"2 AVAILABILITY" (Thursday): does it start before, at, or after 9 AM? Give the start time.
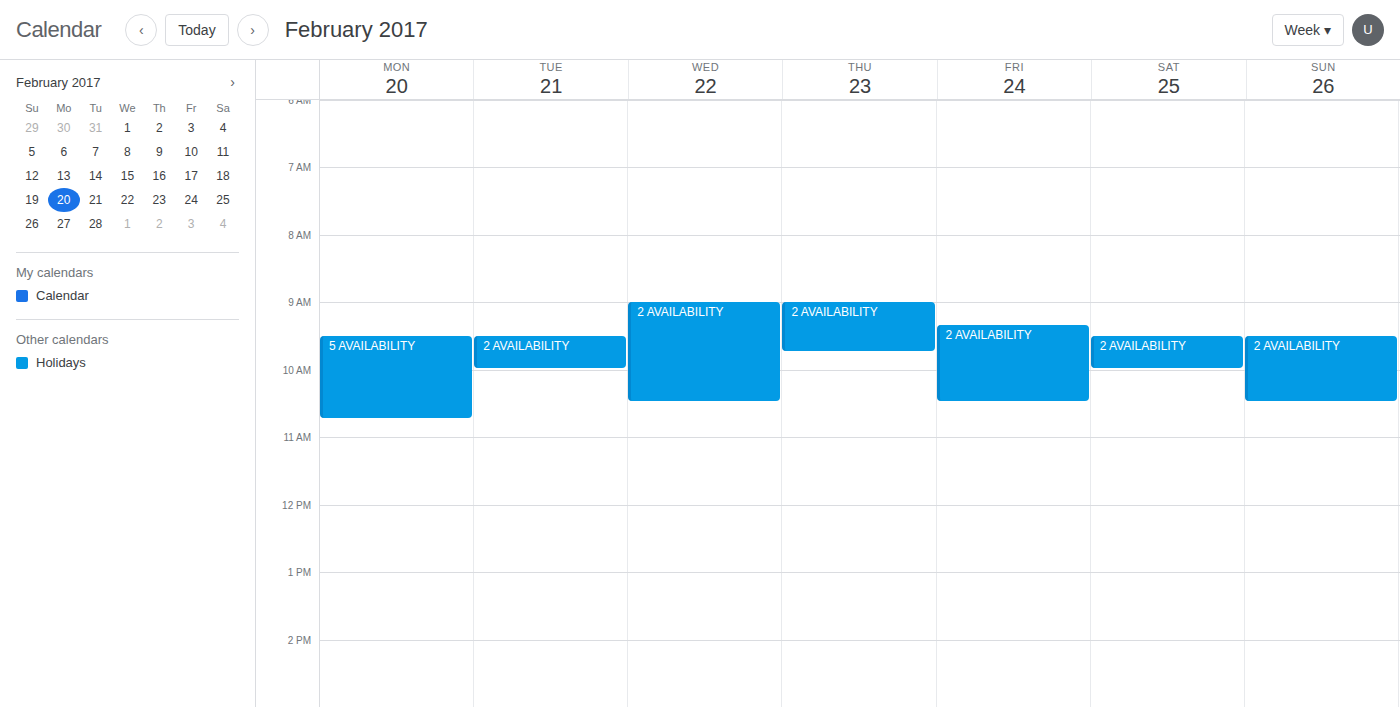
9:00 AM -- exactly at 9 AM, on the 9 AM line.